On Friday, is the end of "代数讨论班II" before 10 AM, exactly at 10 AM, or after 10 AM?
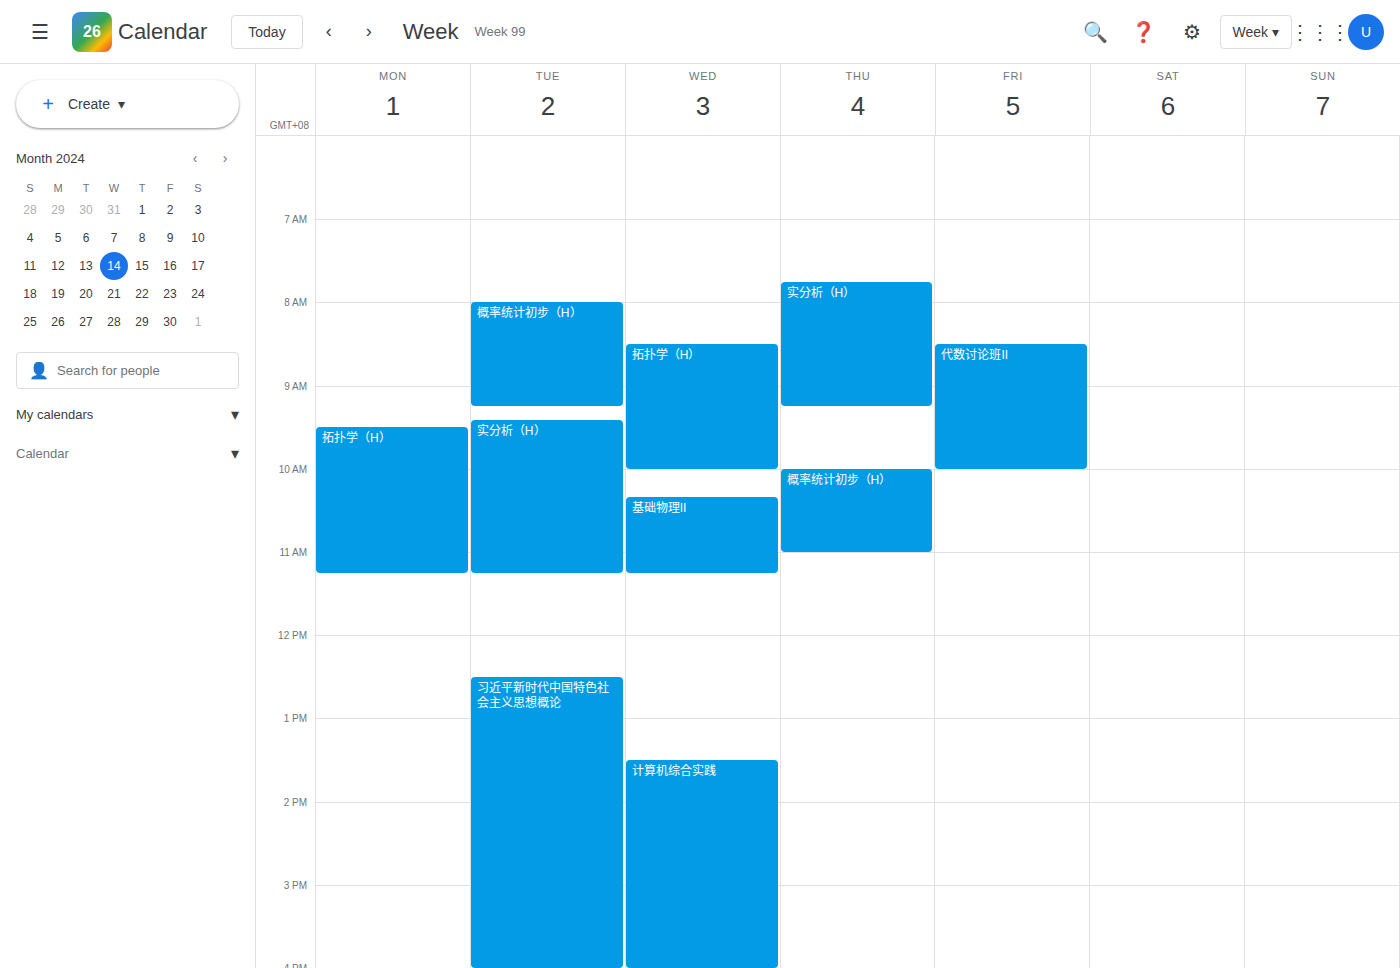
10:00 AM -- exactly at 10 AM, on the 10 AM line.